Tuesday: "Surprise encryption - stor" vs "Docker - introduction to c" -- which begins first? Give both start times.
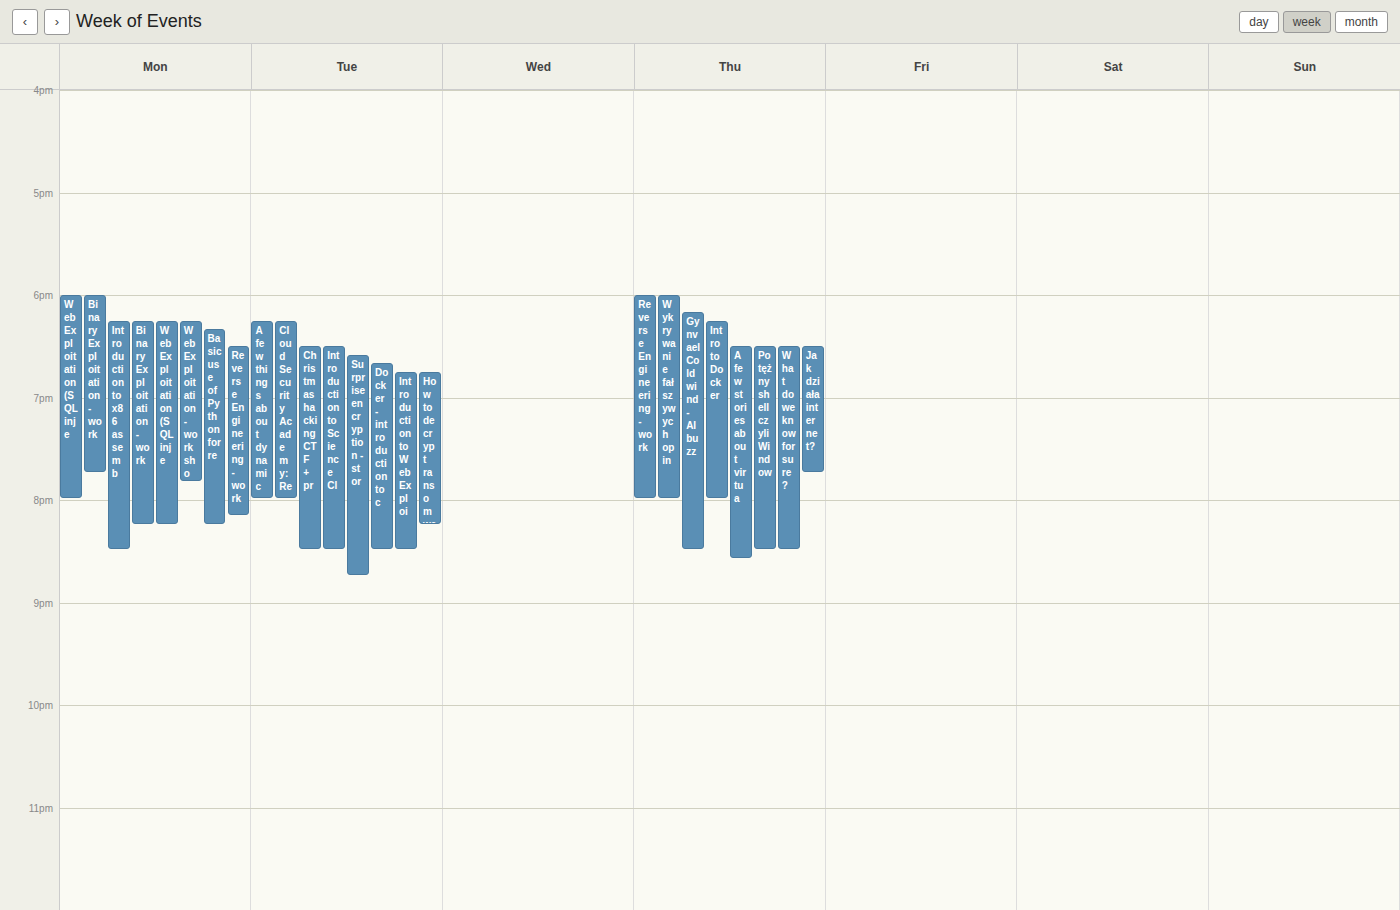
"Surprise encryption - stor" 6:35 PM; "Docker - introduction to c" 6:40 PM.